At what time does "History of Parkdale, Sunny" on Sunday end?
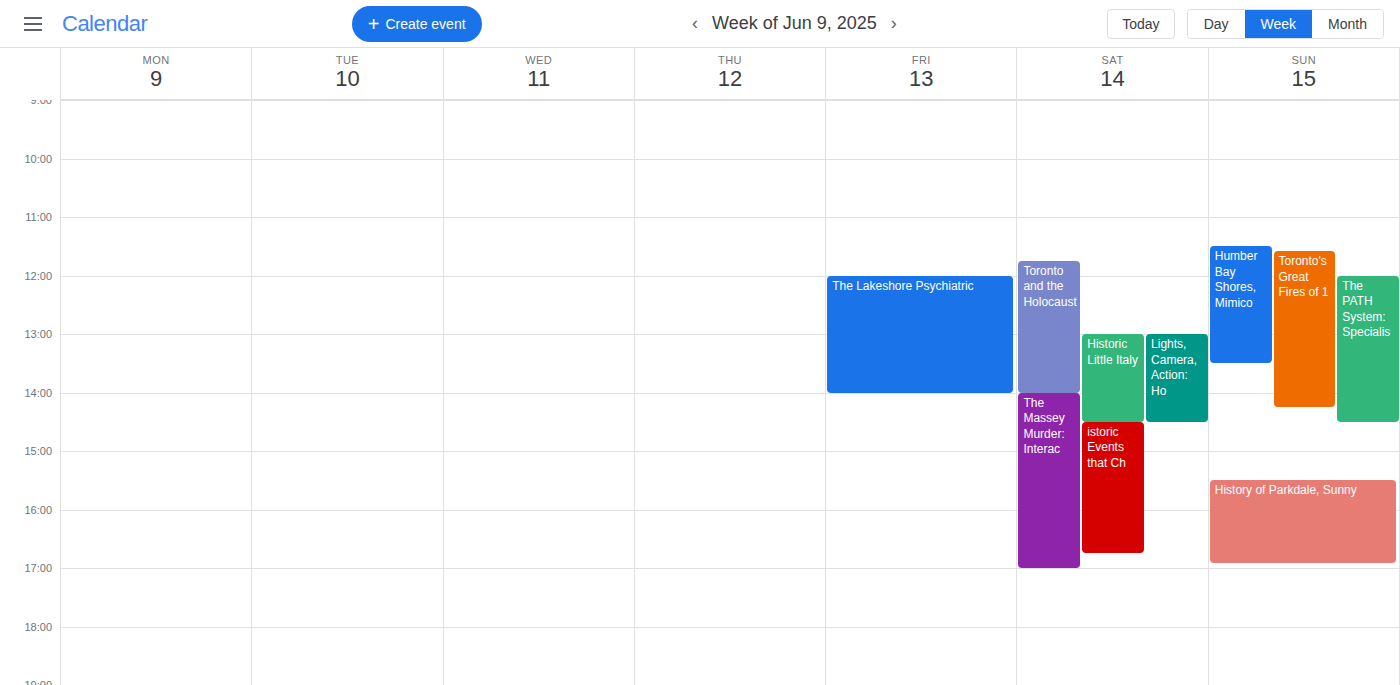
4:55 PM